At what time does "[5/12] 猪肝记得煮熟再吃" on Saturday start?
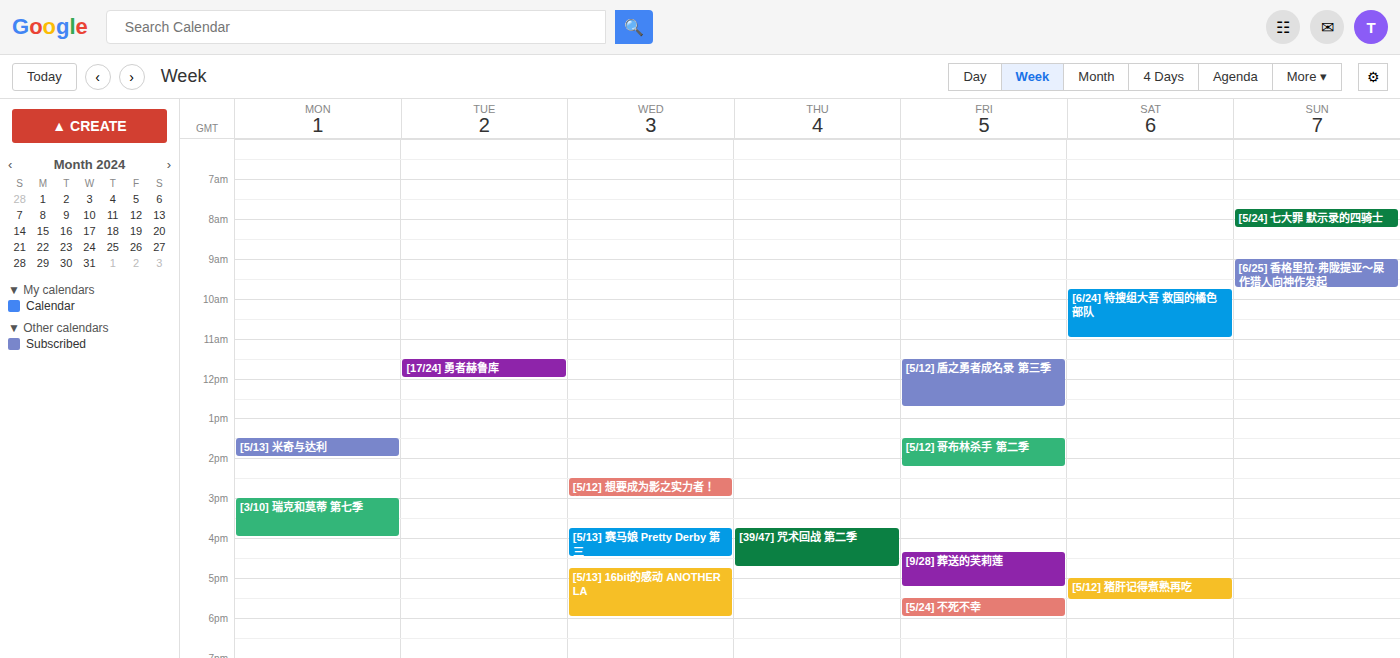
5:00 PM